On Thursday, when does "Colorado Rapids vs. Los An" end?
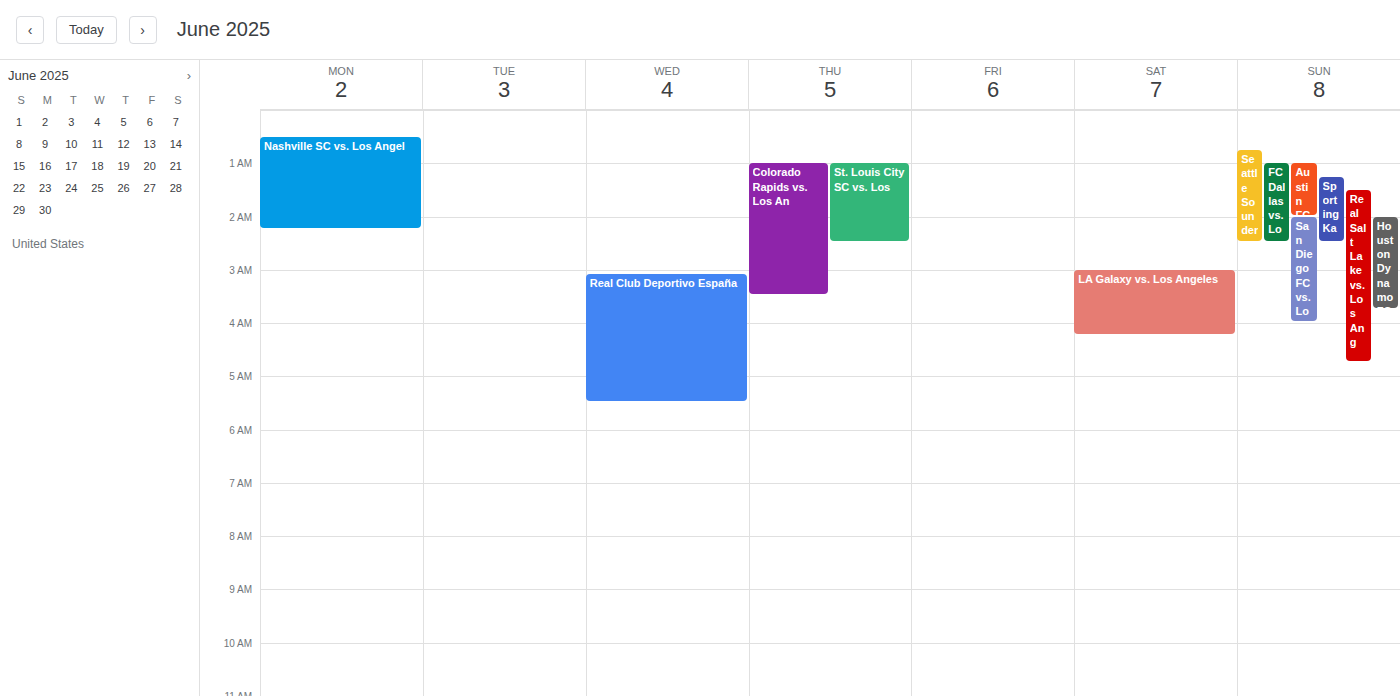
3:30 AM